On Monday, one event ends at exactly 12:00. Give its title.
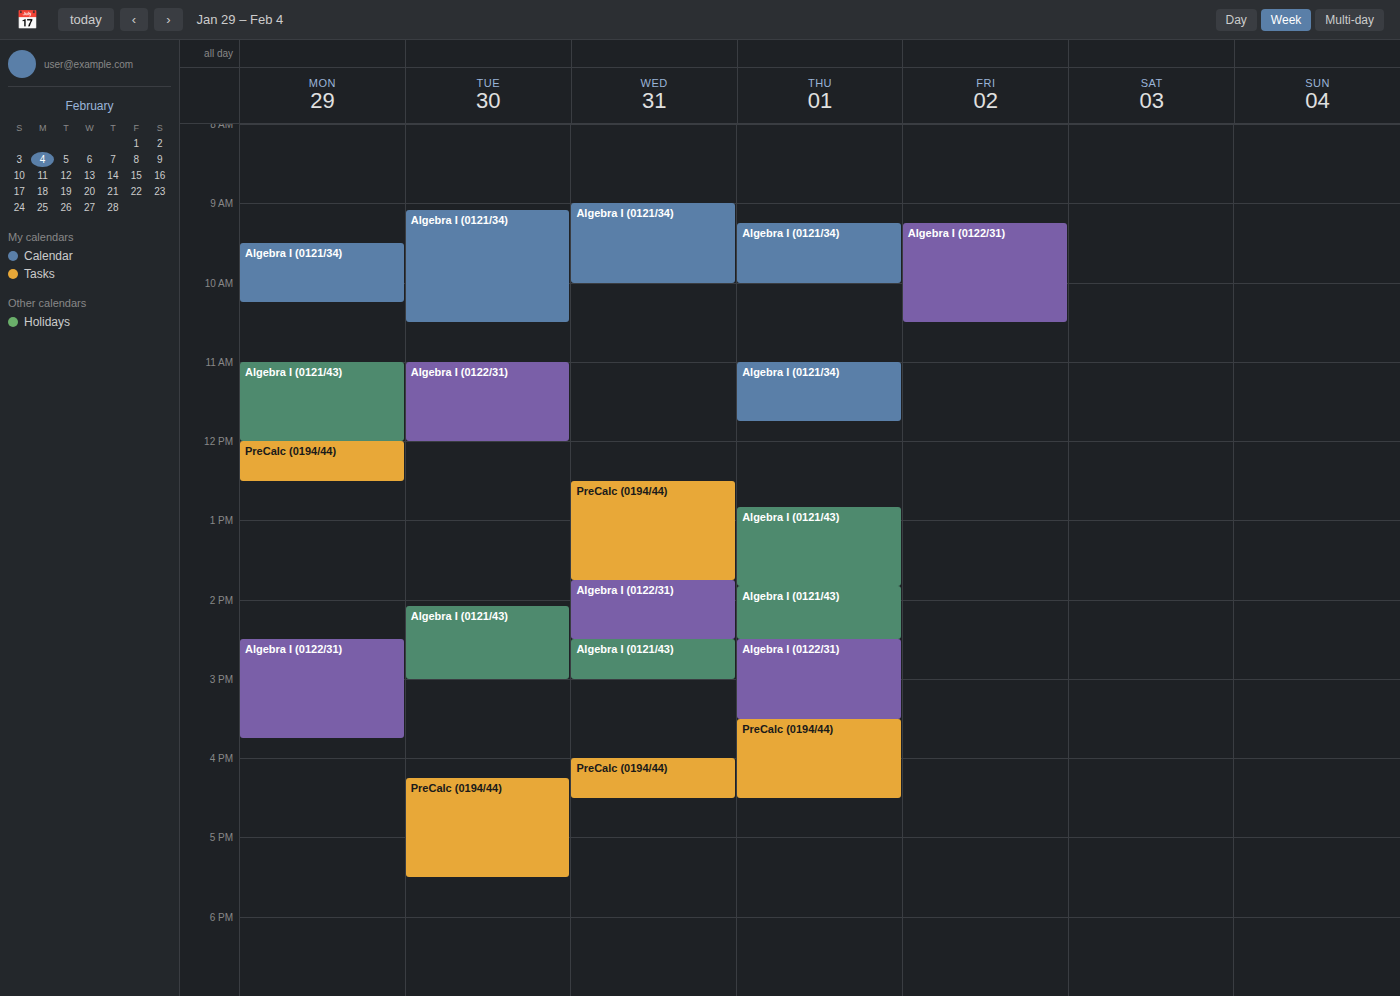
"Algebra I (0121/43)"